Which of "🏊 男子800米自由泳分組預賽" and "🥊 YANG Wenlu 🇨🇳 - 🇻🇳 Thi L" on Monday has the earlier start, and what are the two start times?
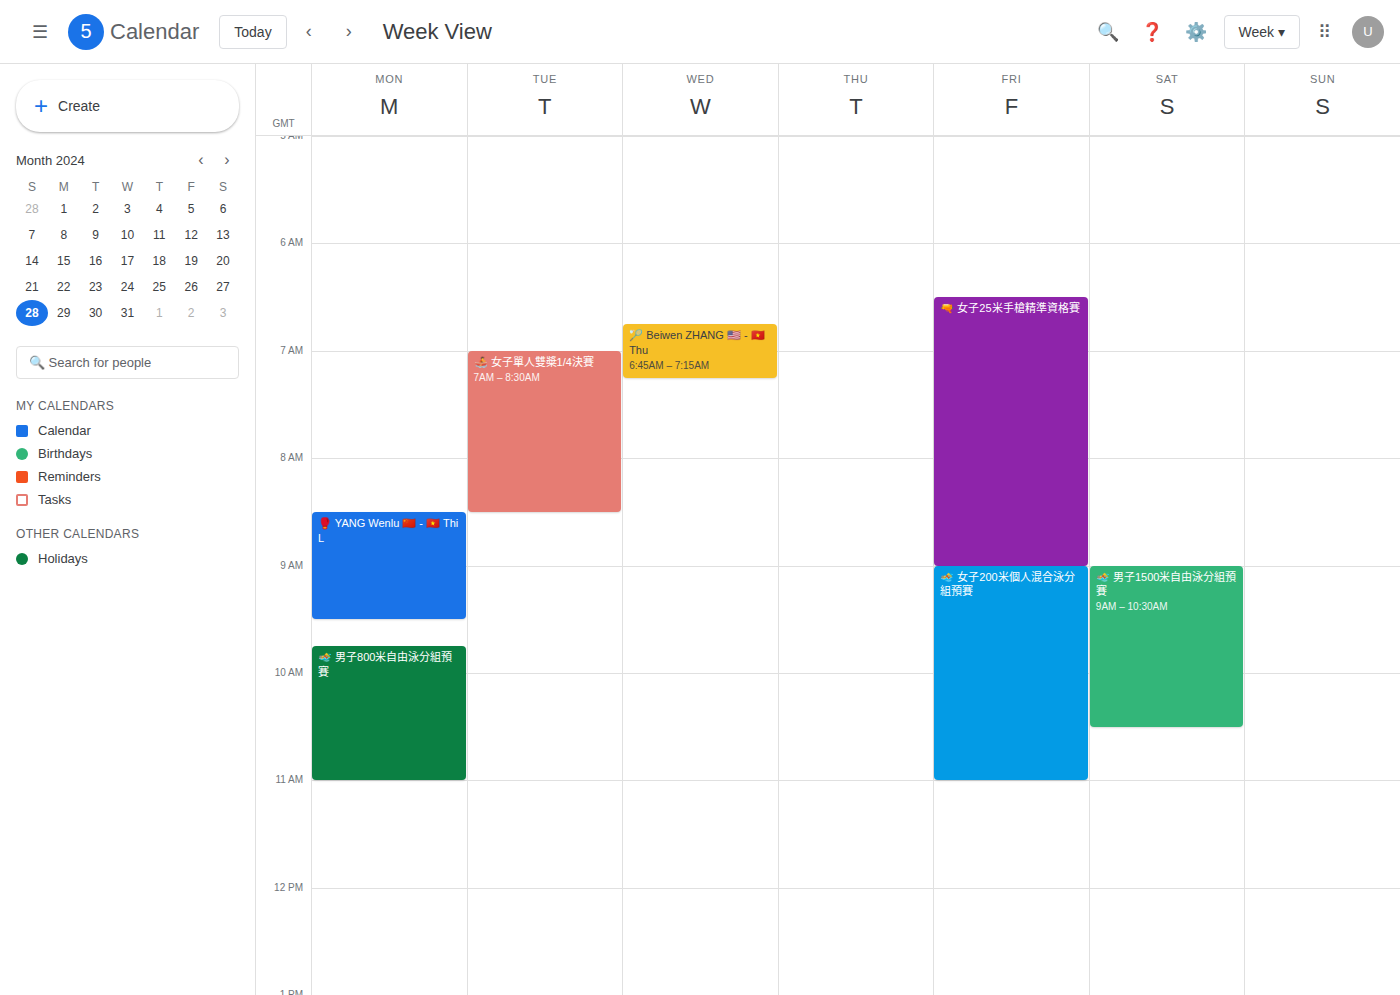
"🥊 YANG Wenlu 🇨🇳 - 🇻🇳 Thi L" 8:30 AM; "🏊 男子800米自由泳分組預賽" 9:45 AM.